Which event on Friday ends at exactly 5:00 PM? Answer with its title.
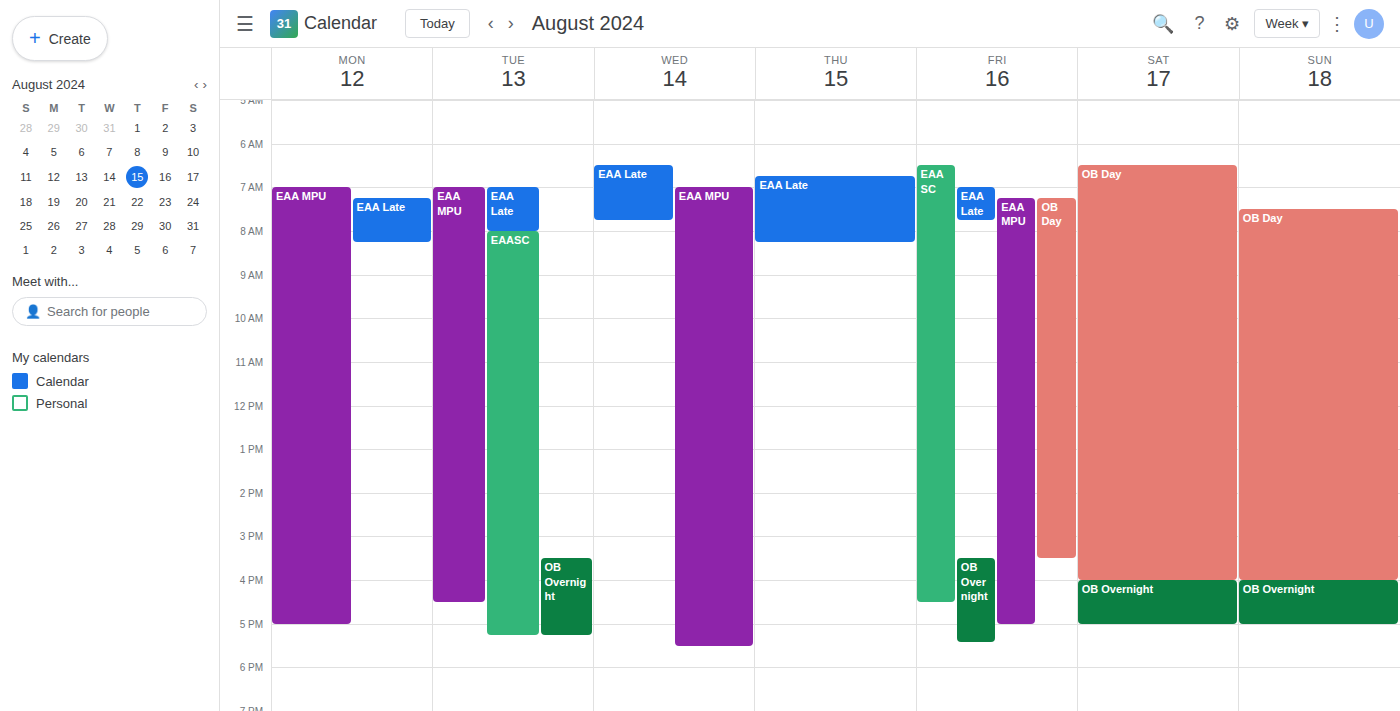
"EAA MPU"